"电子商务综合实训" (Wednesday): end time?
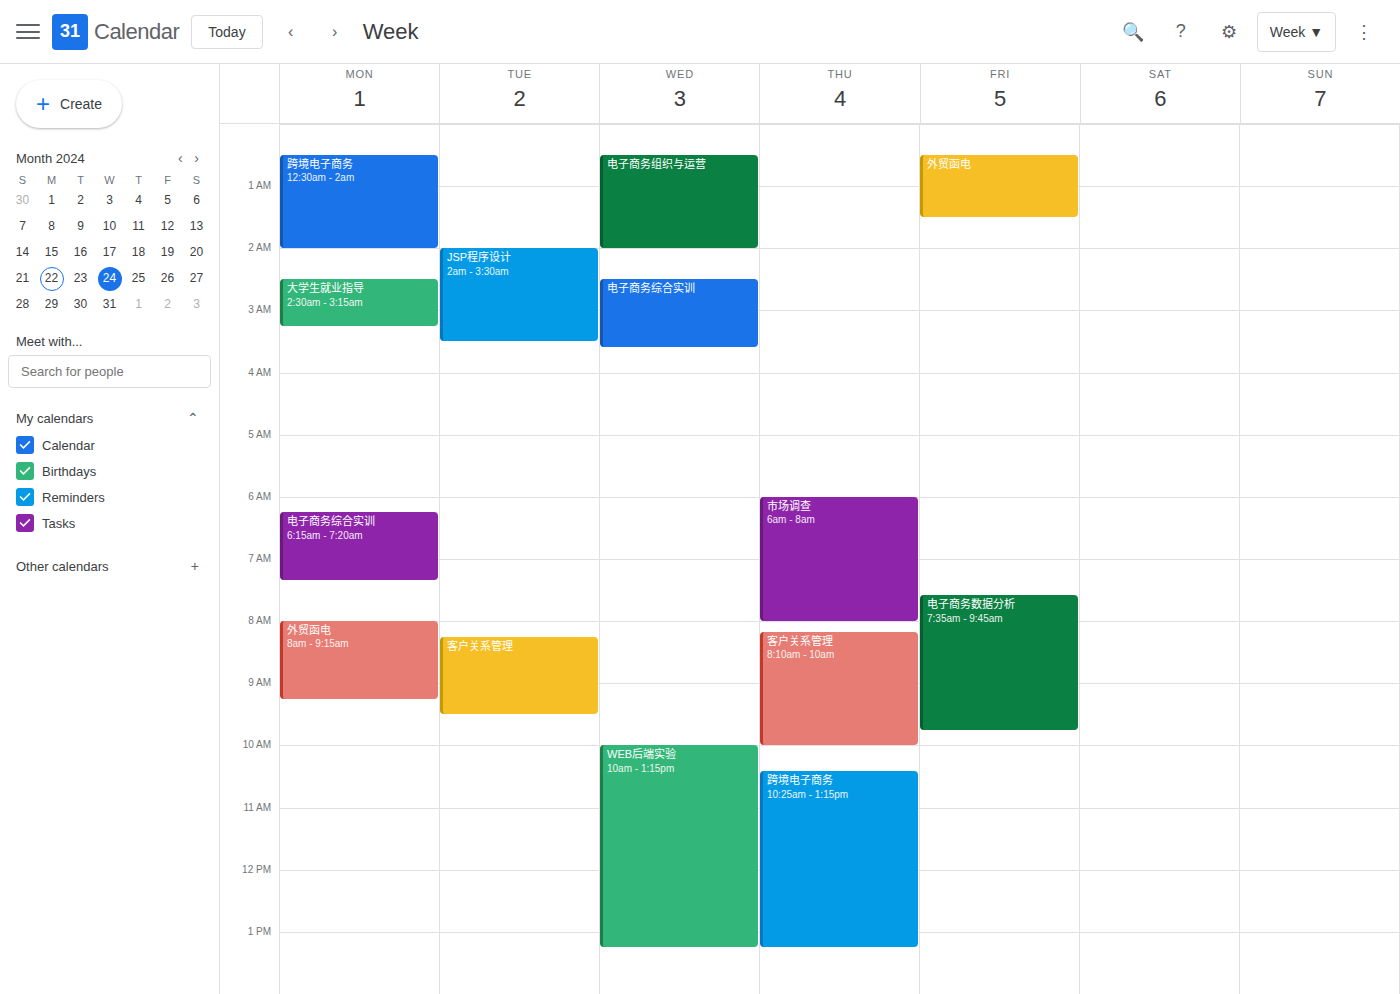
3:35 AM